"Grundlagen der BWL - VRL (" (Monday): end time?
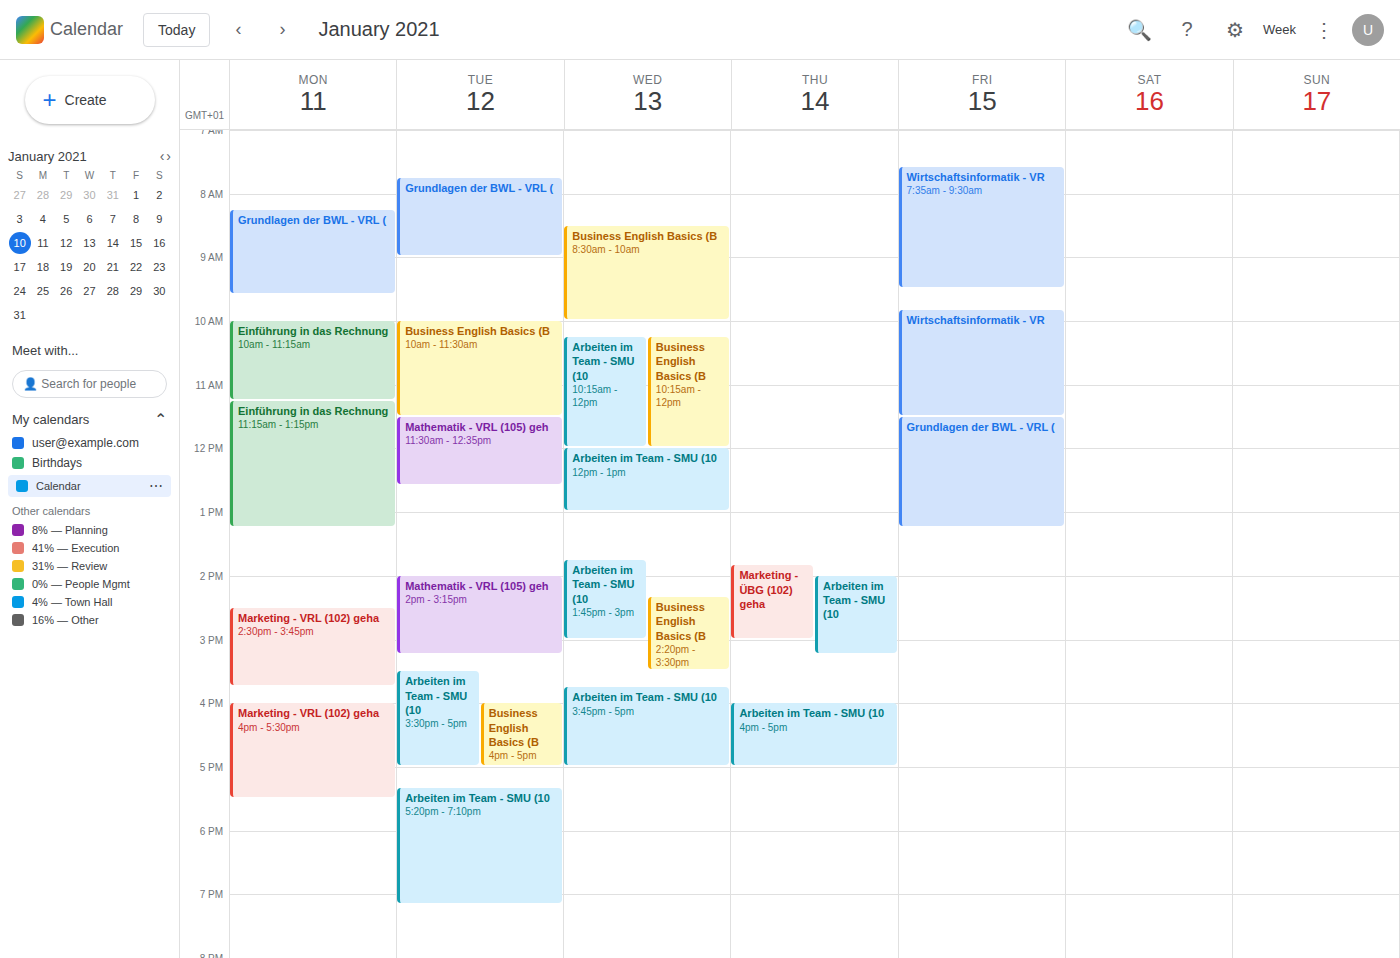
09:35